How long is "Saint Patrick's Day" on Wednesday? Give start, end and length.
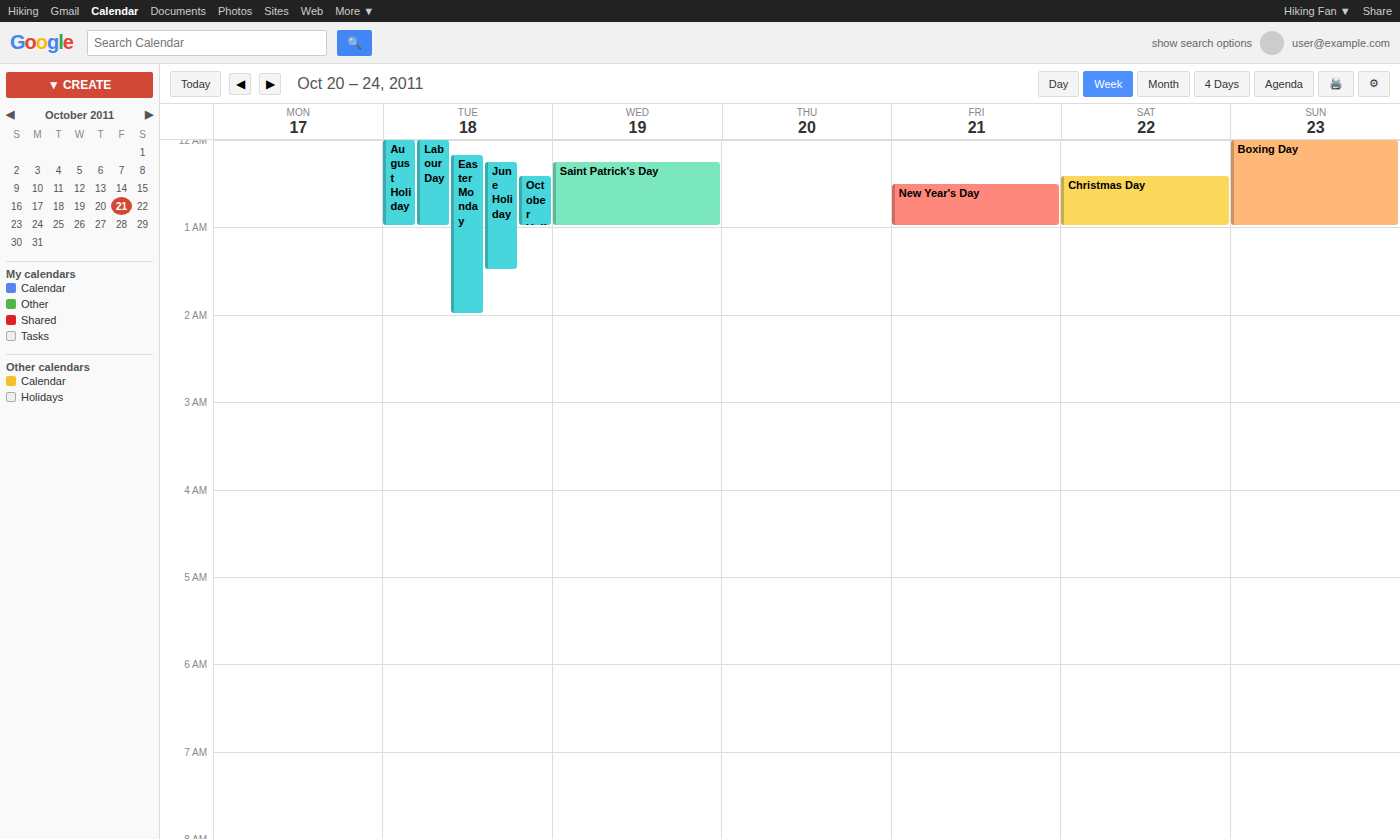
12:15 AM to 1:00 AM, 45 minutes